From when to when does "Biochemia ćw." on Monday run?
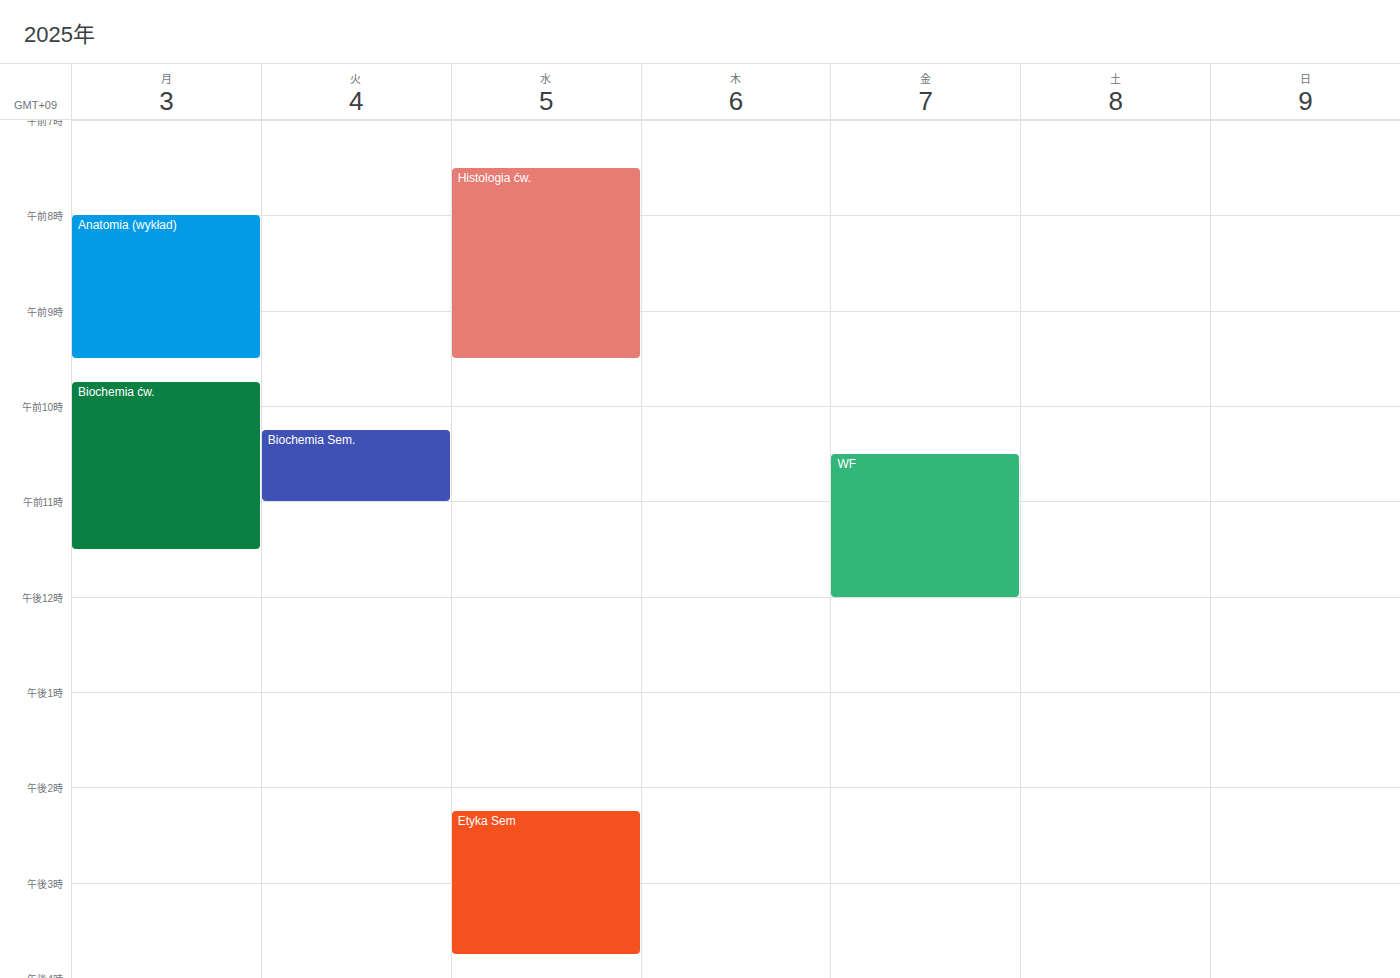
9:45 AM to 11:30 AM